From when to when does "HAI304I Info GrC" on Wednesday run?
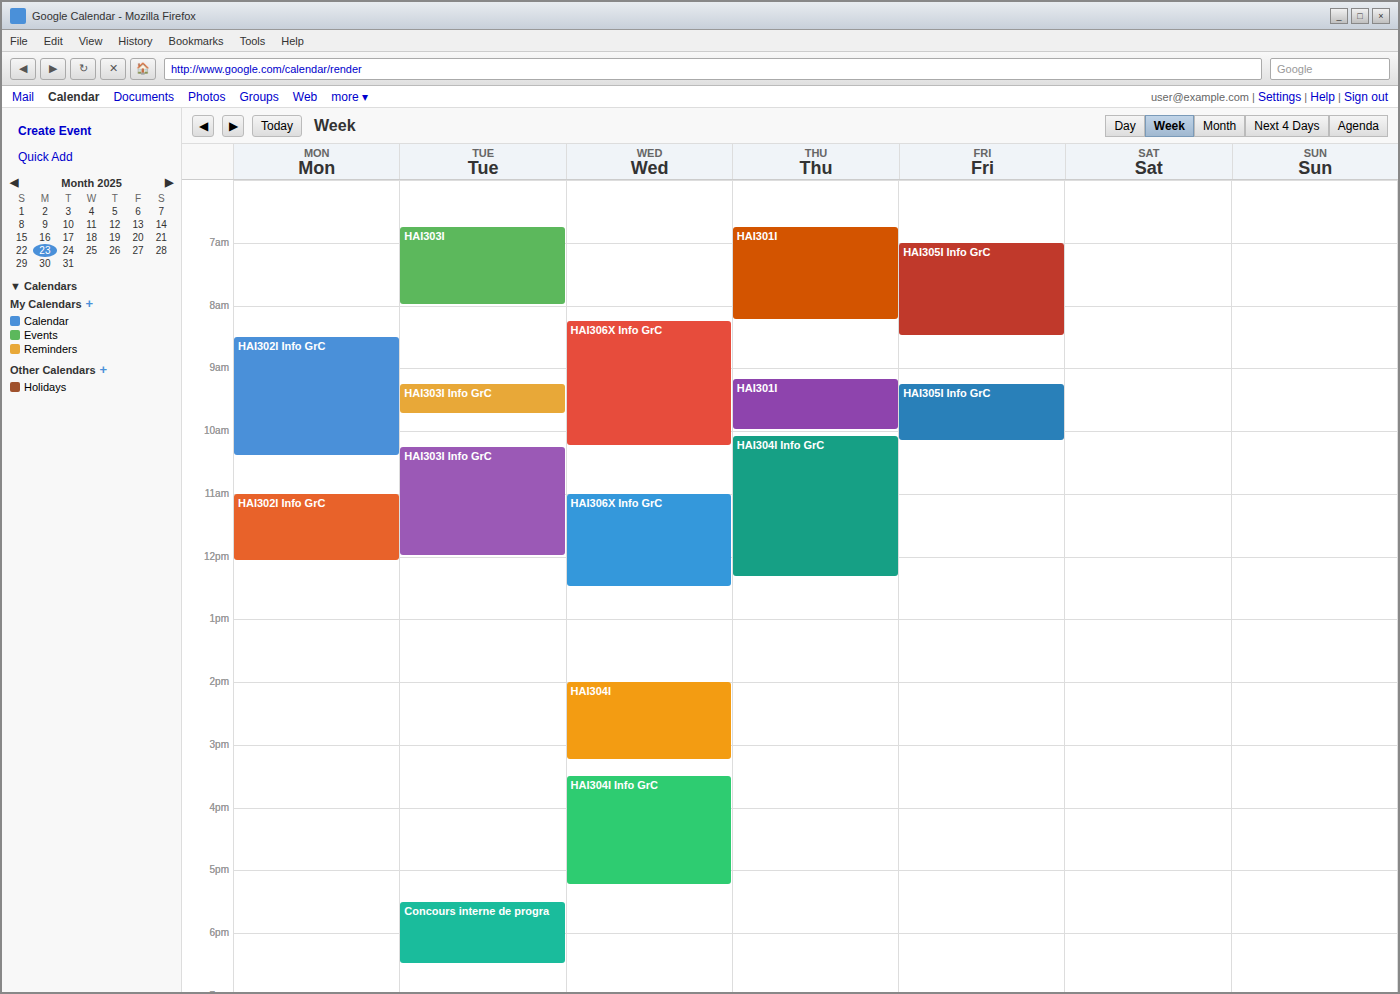
15:30 to 17:15